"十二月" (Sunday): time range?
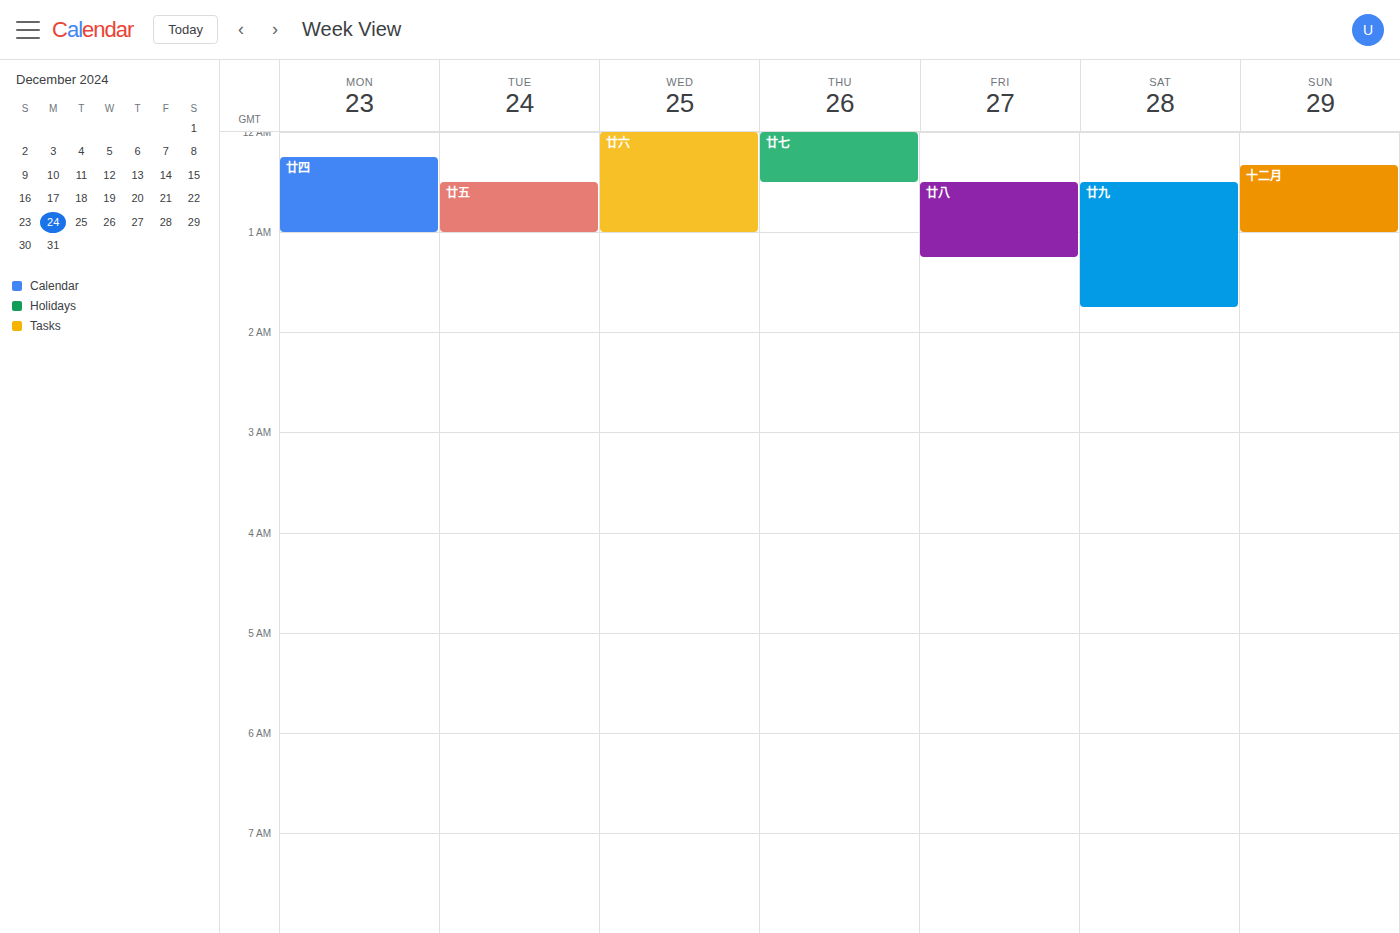
00:20 to 01:00